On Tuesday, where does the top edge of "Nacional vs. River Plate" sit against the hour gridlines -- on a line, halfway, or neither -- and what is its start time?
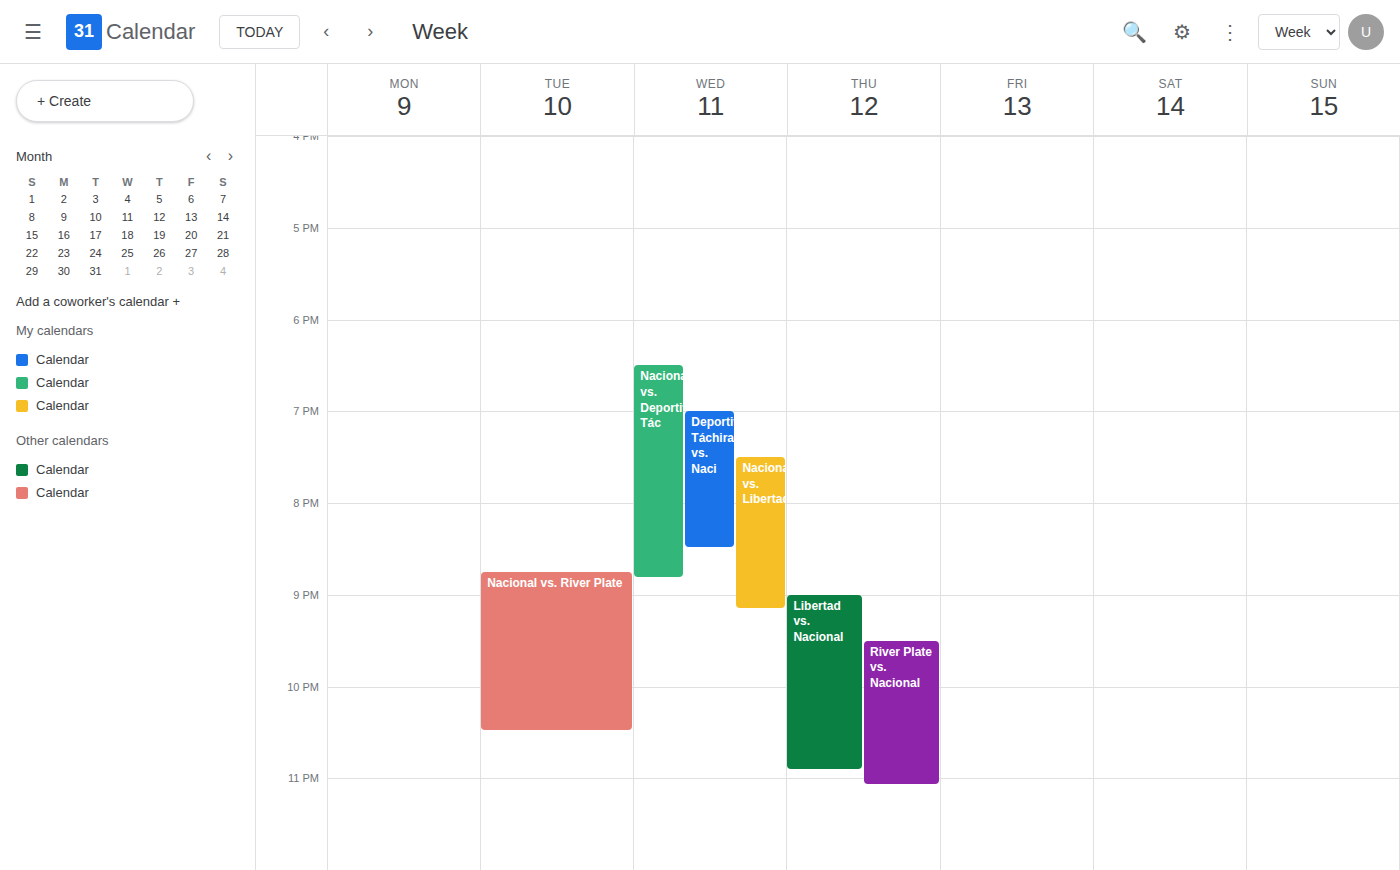
8:45 PM -- neither: three quarters of the way from the 8 PM line to the 9 PM line.